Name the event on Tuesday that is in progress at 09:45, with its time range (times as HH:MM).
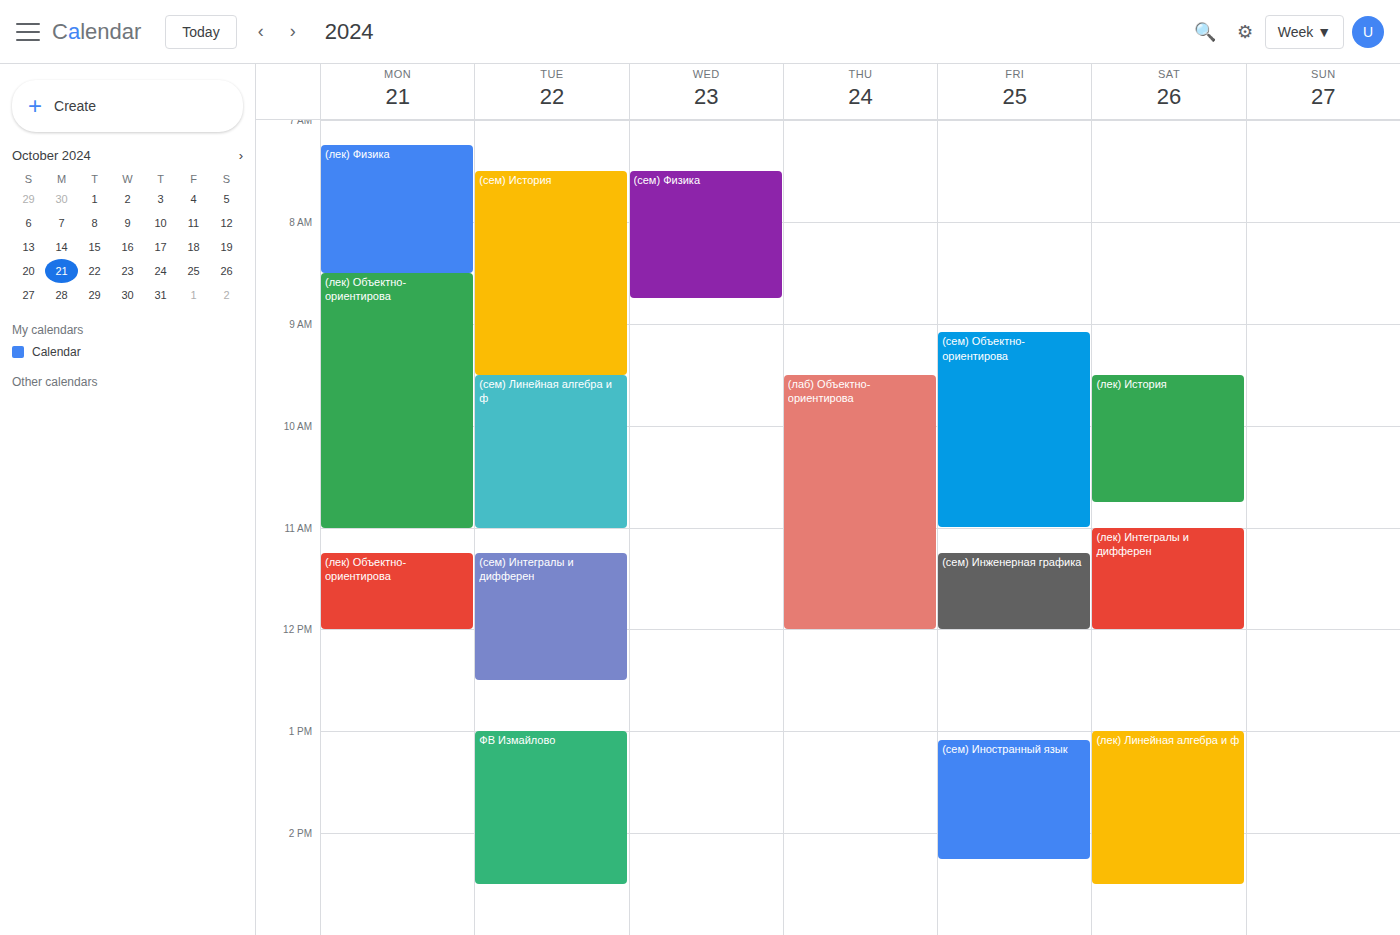
"(сем) Линейная алгебра и ф", 09:30 to 11:00